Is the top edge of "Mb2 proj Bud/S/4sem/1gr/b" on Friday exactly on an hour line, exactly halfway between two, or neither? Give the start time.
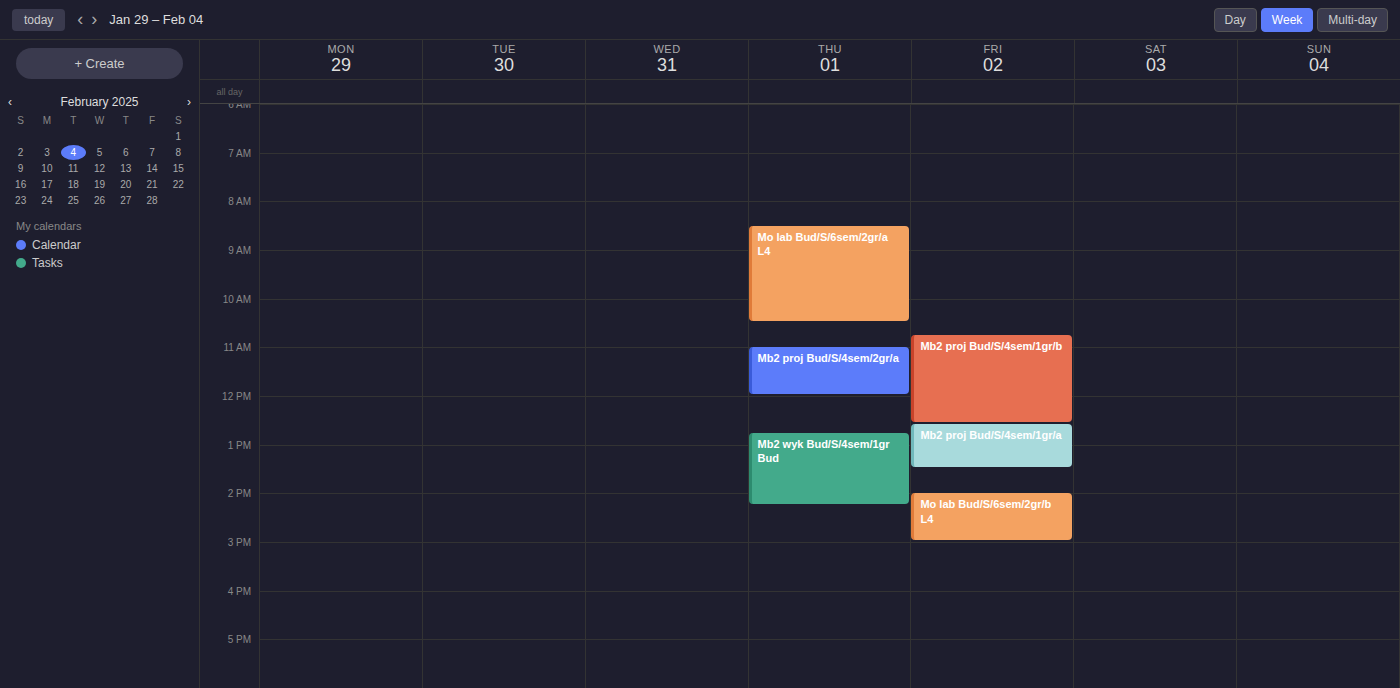
10:45 -- neither: three quarters of the way from the 10:00 line to the 11:00 line.